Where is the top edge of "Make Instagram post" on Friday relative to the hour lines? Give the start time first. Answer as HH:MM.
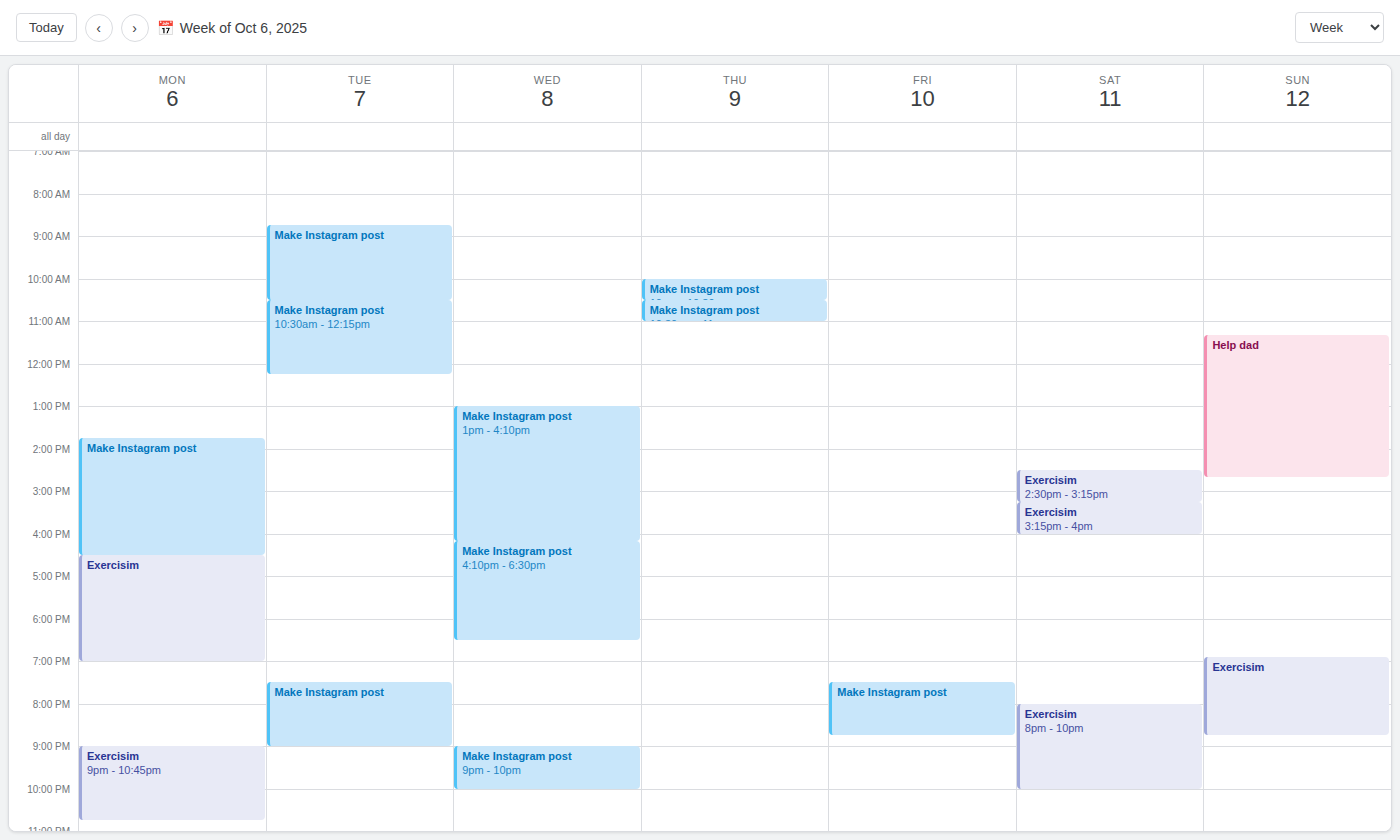
19:30 -- halfway between the 19:00 and 20:00 lines.